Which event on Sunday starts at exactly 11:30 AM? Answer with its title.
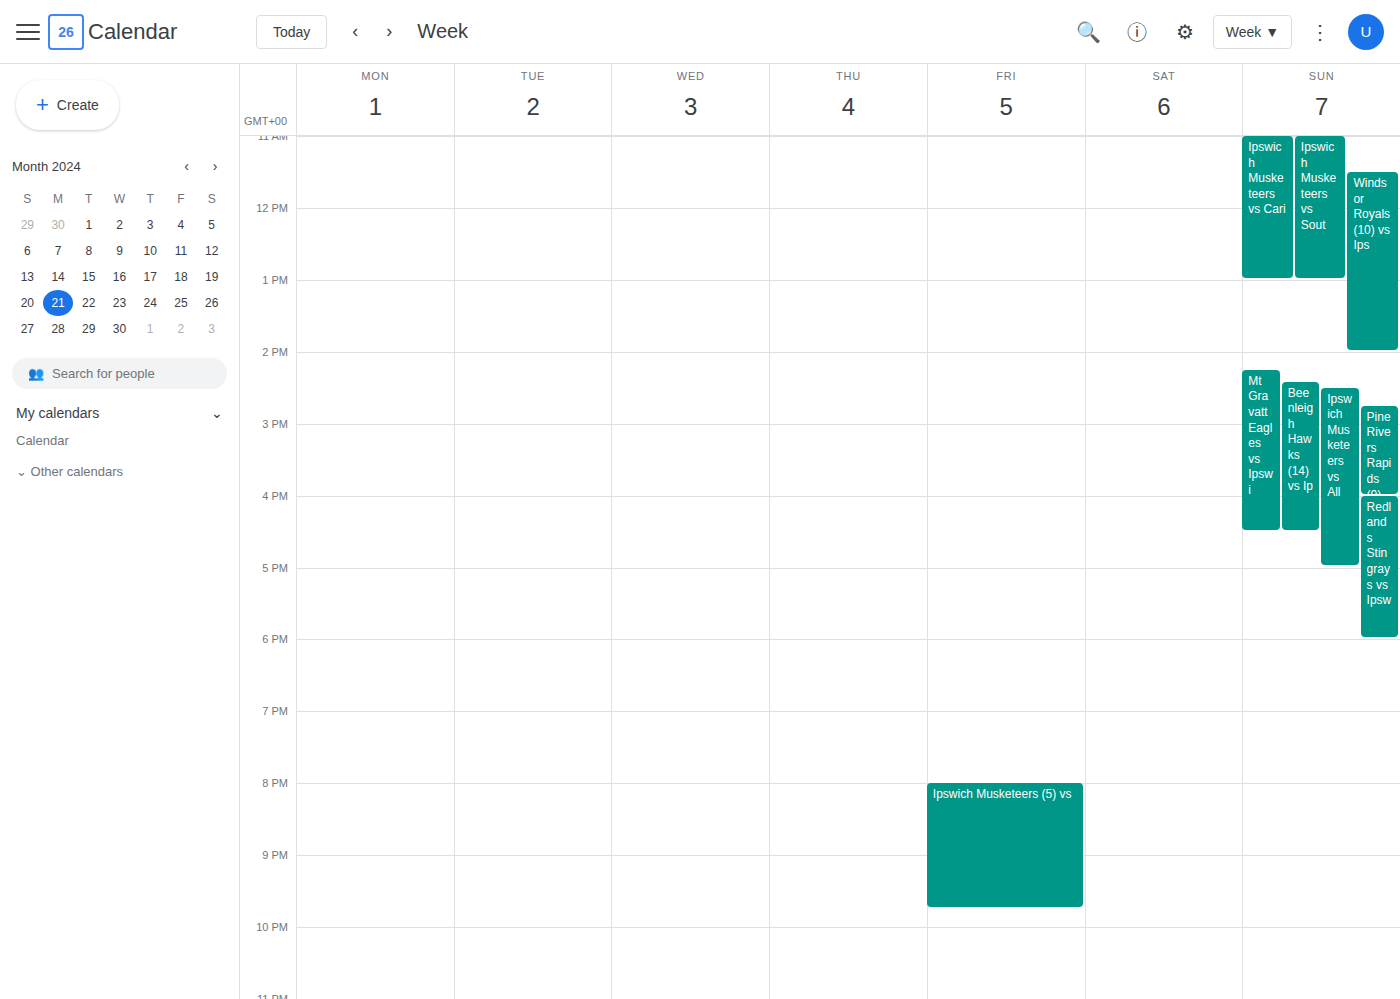
"Windsor Royals (10) vs Ips"